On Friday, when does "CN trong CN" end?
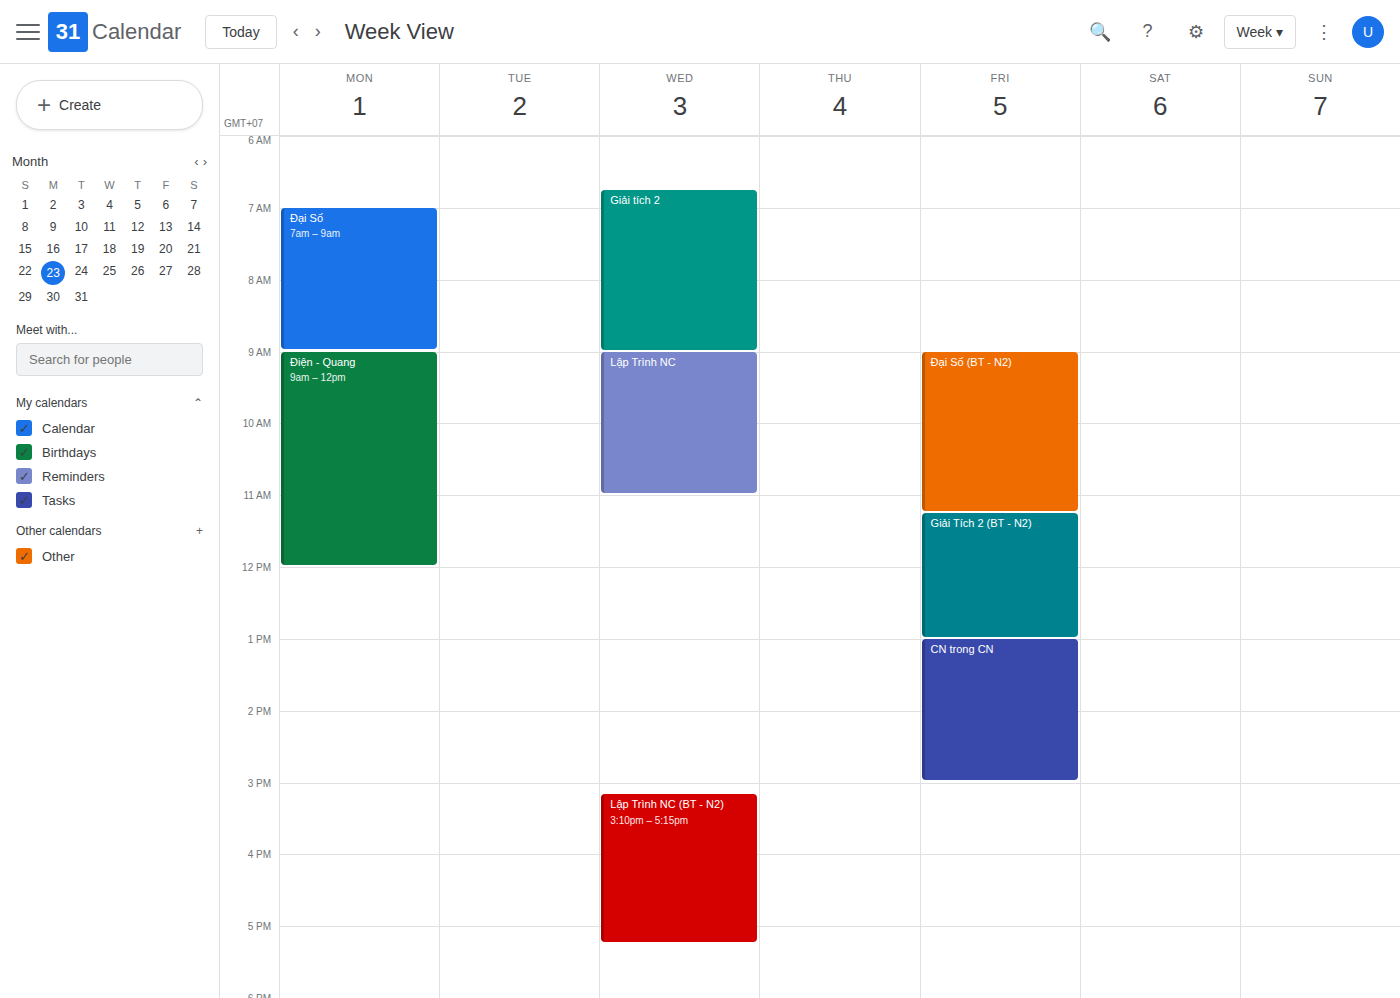
3:00 PM